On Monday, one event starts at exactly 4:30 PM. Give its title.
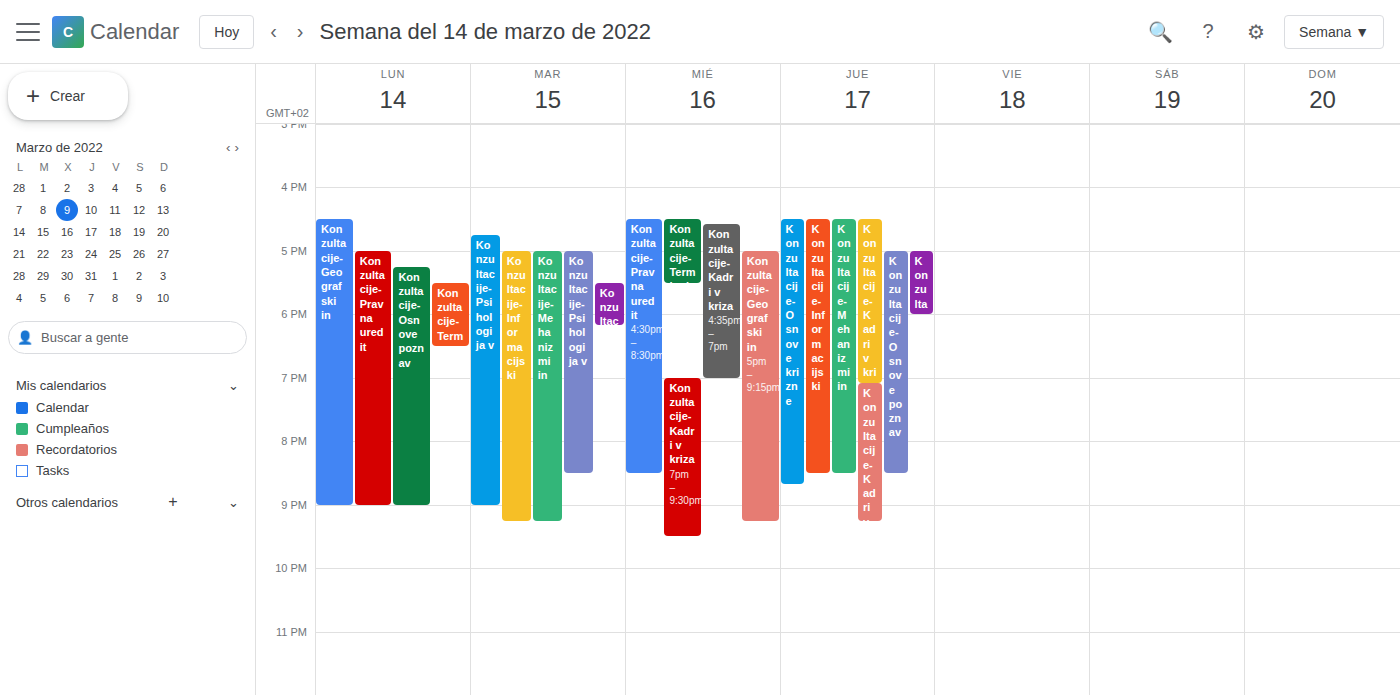
"Konzultacije-Geografski in"